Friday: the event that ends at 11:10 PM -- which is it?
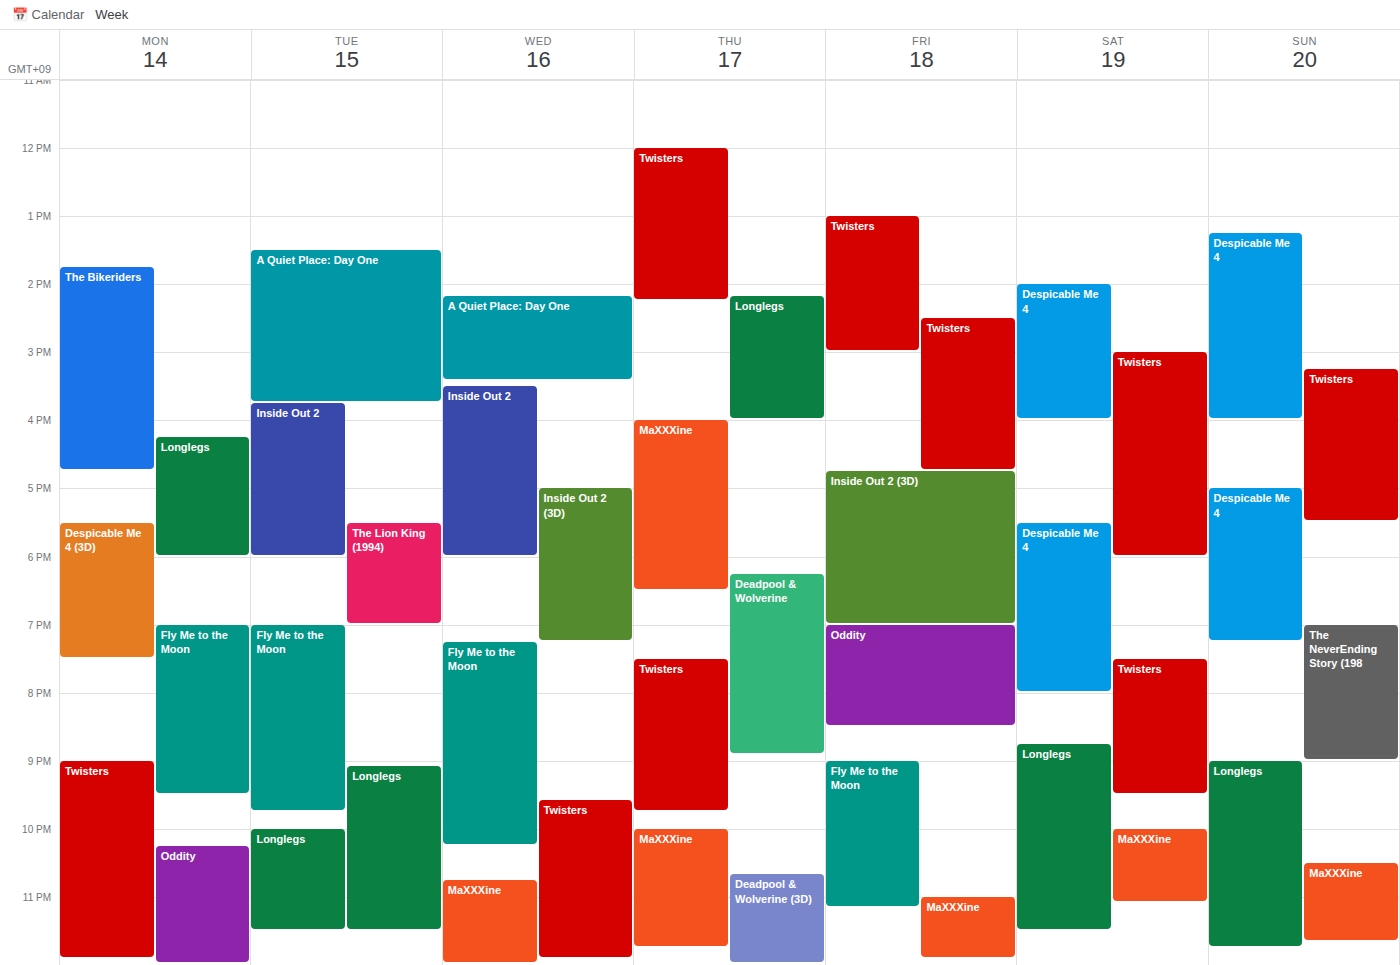
"Fly Me to the Moon"